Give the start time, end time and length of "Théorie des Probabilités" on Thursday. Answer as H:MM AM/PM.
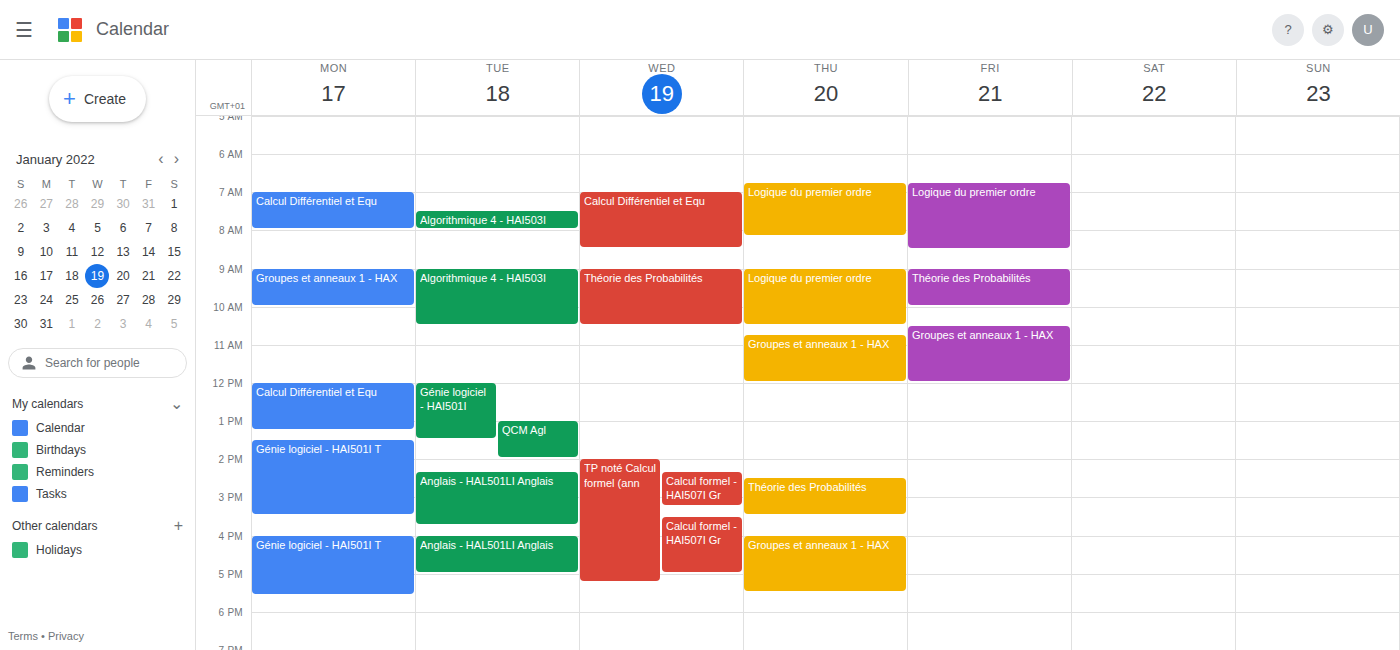
2:30 PM to 3:30 PM, 1 hour